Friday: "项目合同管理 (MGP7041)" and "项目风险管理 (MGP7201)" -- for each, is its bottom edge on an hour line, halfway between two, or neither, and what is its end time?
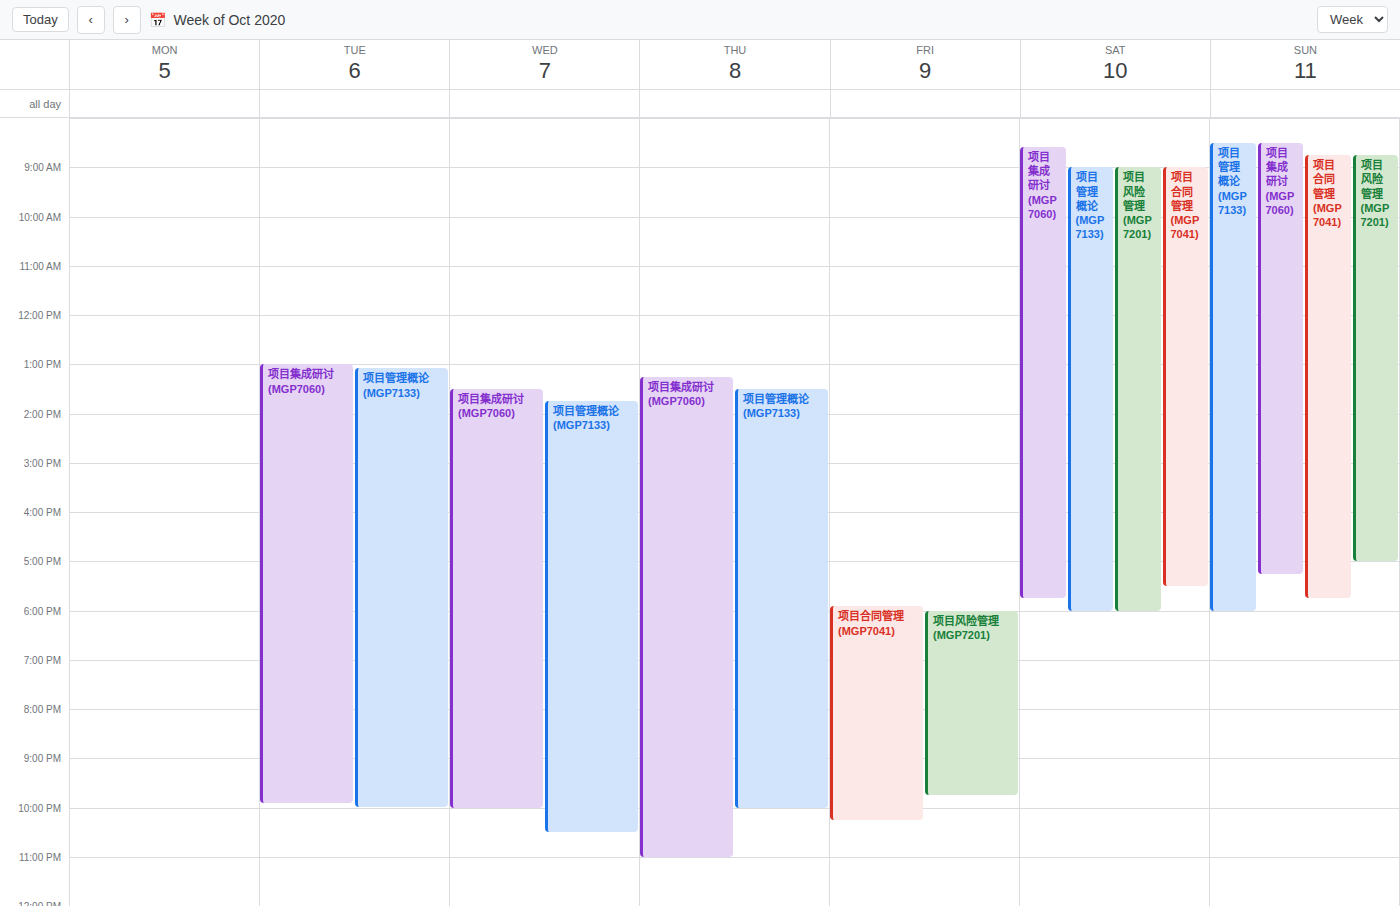
"项目合同管理 (MGP7041)": 10:15 PM, neither: a quarter of the way from the 10 PM line to the 11 PM line. "项目风险管理 (MGP7201)": 9:45 PM, neither: three quarters of the way from the 9 PM line to the 10 PM line.